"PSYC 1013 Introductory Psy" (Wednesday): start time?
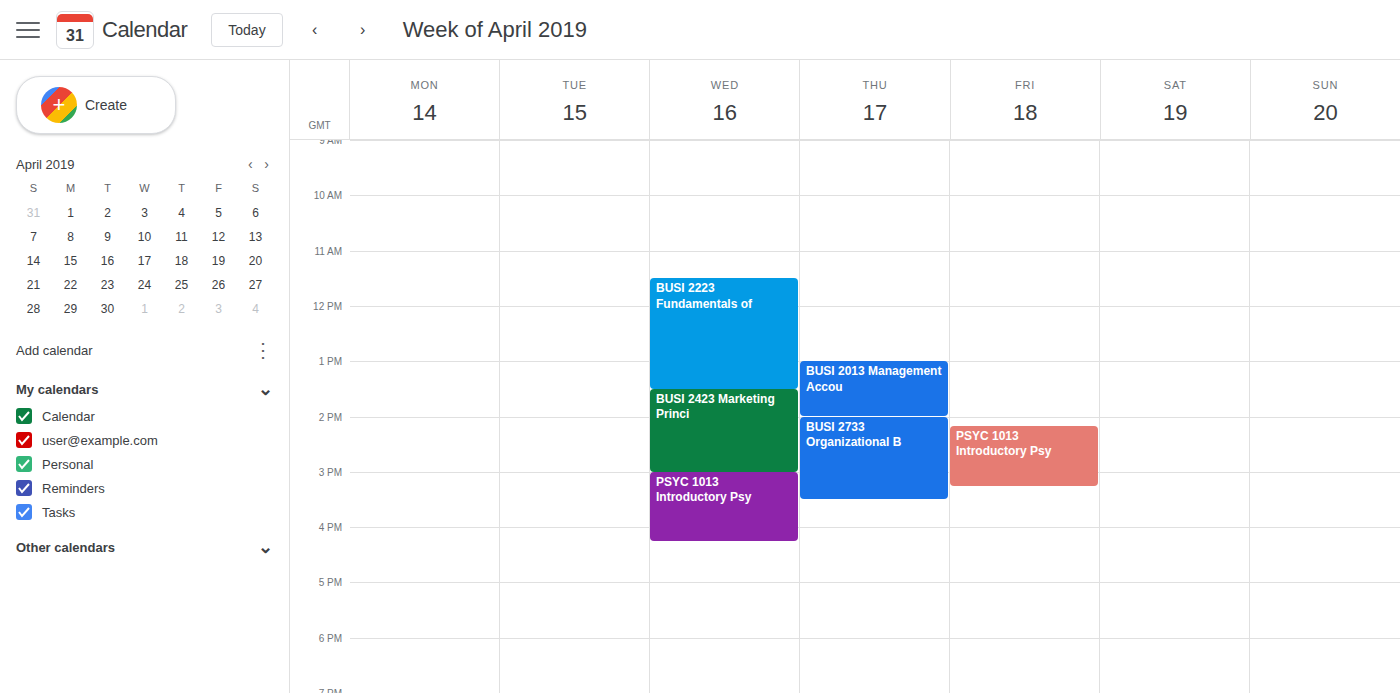
3:00 PM